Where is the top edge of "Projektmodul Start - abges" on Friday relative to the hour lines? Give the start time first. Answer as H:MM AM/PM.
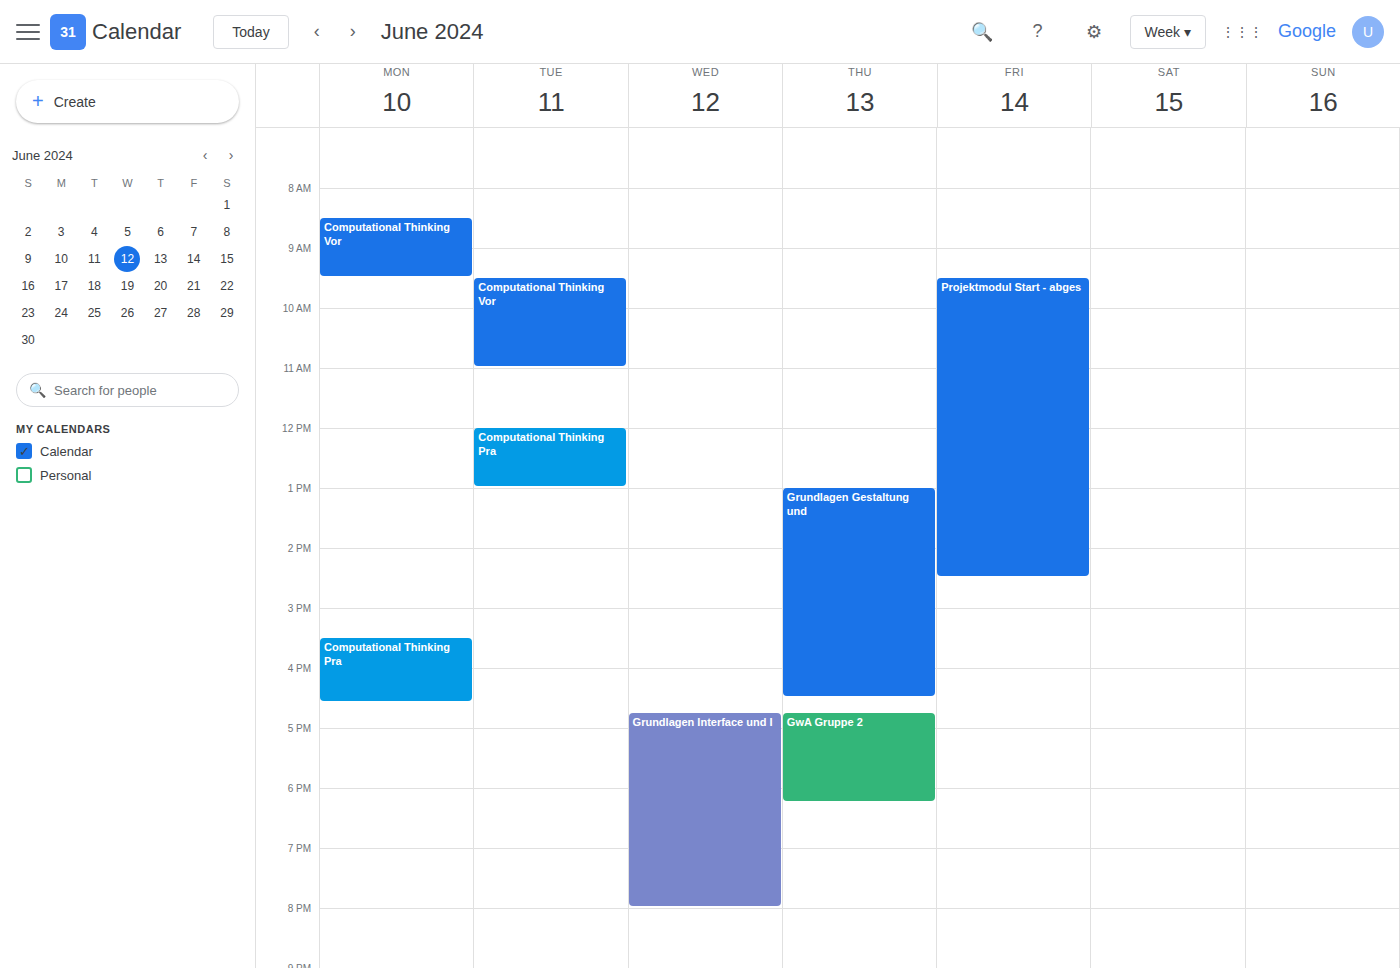
9:30 AM -- halfway between the 9 AM and 10 AM lines.